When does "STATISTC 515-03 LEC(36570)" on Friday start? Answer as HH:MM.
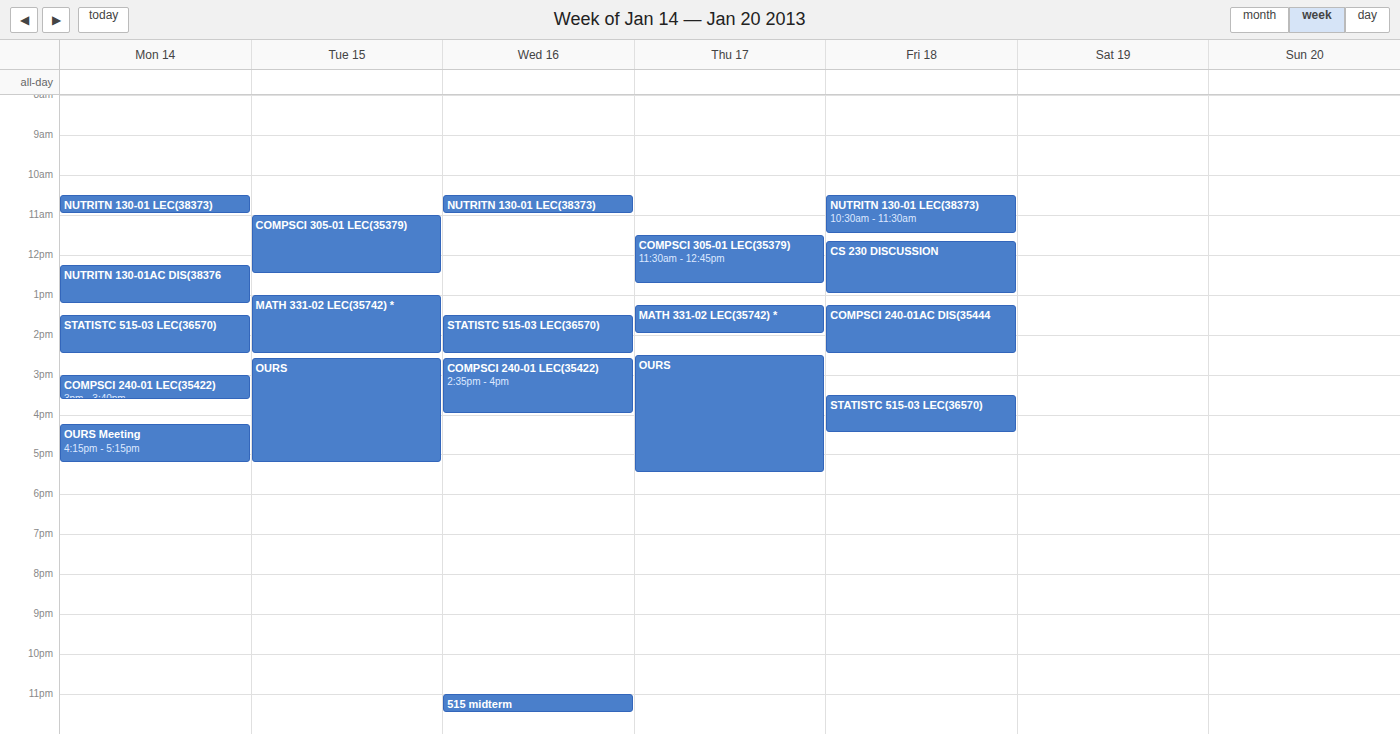
15:30